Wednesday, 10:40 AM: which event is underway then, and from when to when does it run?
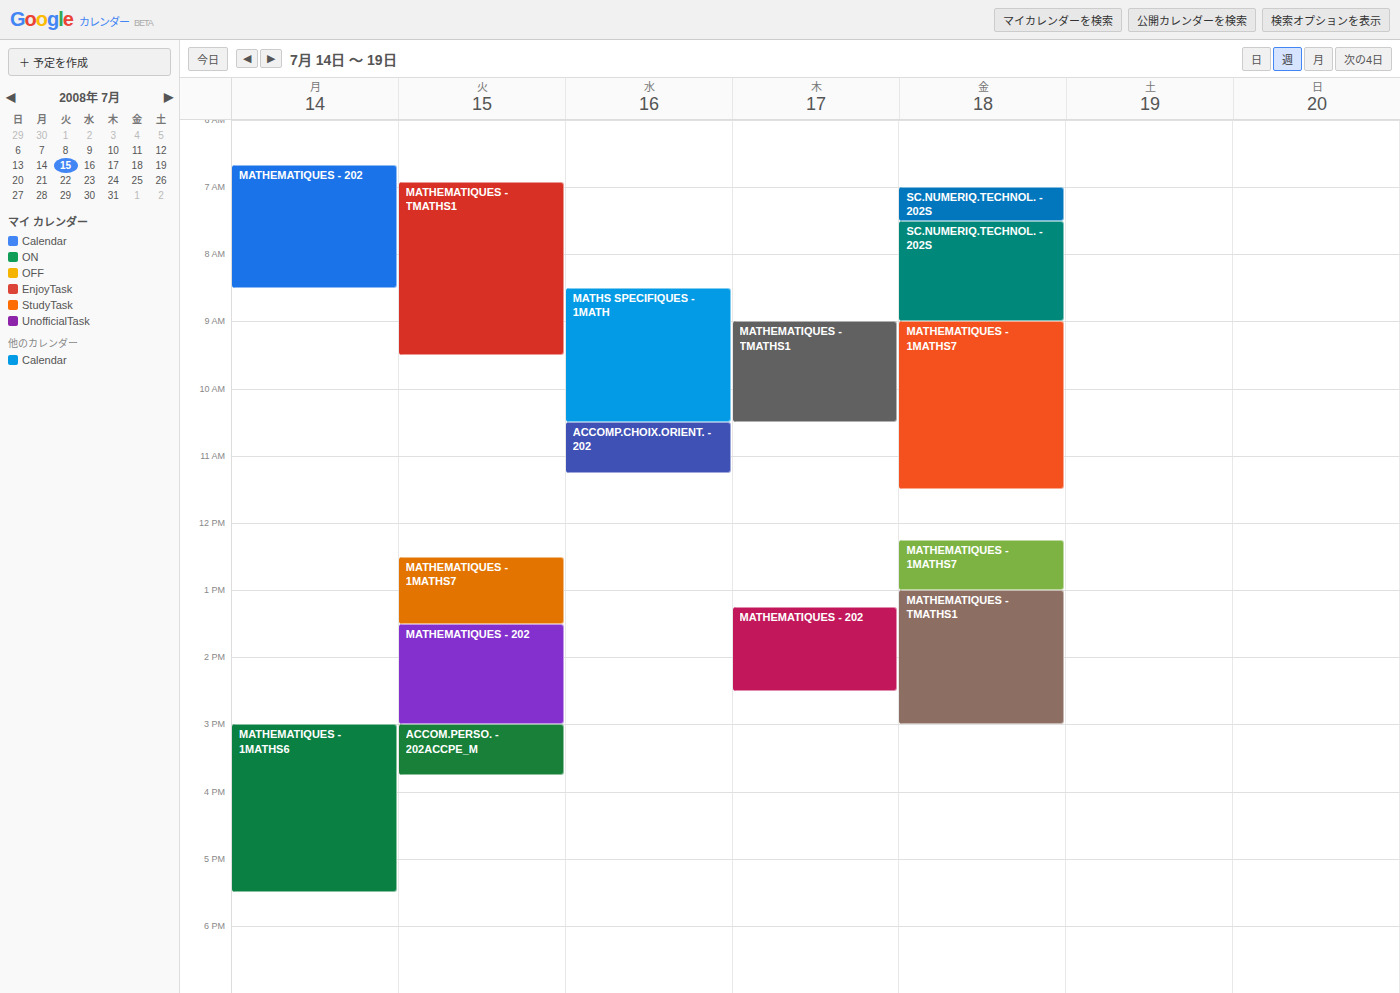
"ACCOMP.CHOIX.ORIENT. - 202", 10:30 AM to 11:15 AM